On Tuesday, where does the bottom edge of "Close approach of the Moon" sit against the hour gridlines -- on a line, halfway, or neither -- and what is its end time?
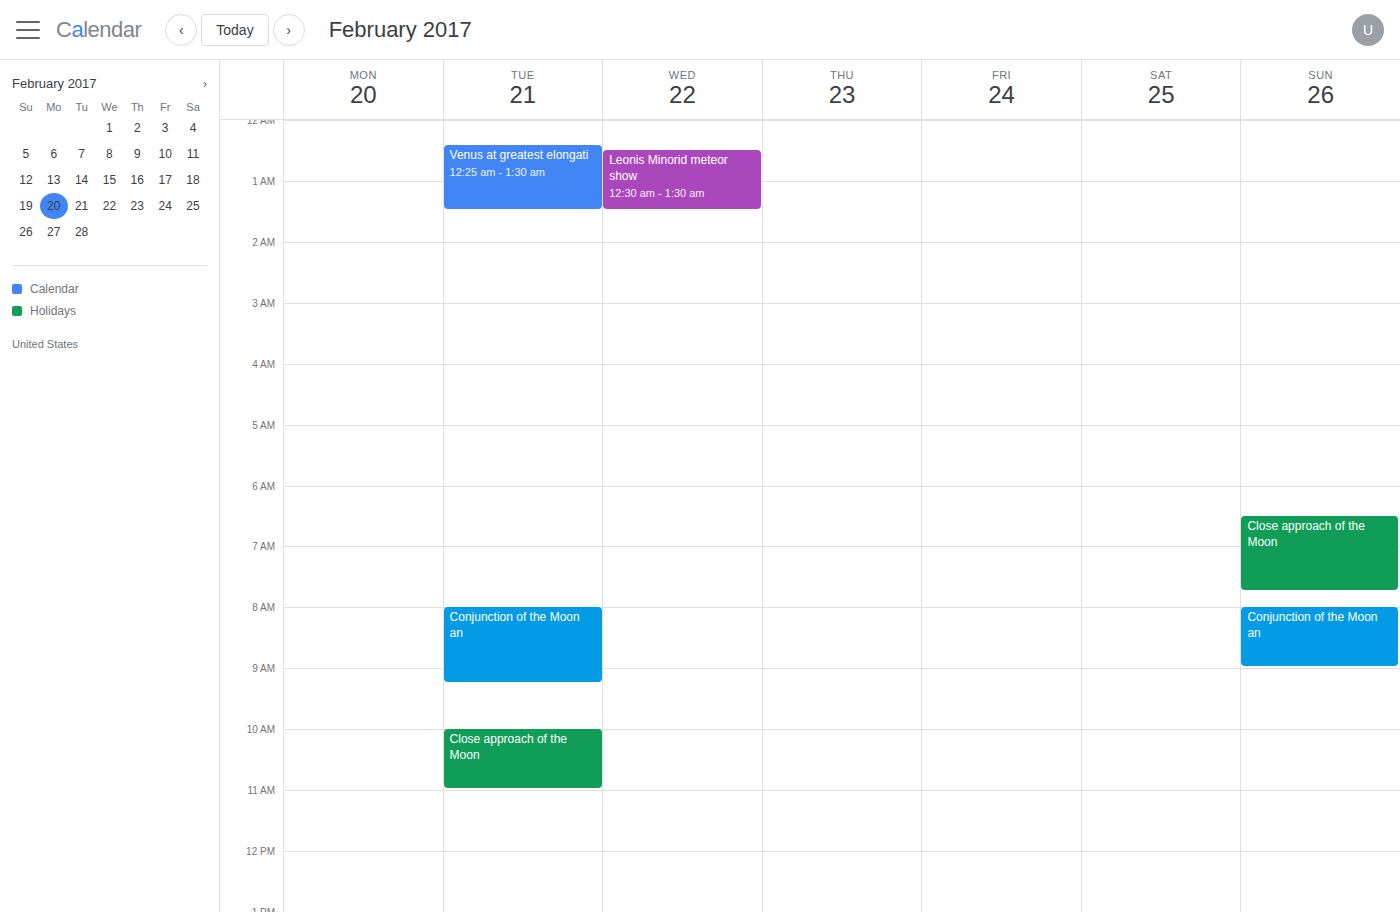
11:00 AM -- exactly on the 11 AM line.